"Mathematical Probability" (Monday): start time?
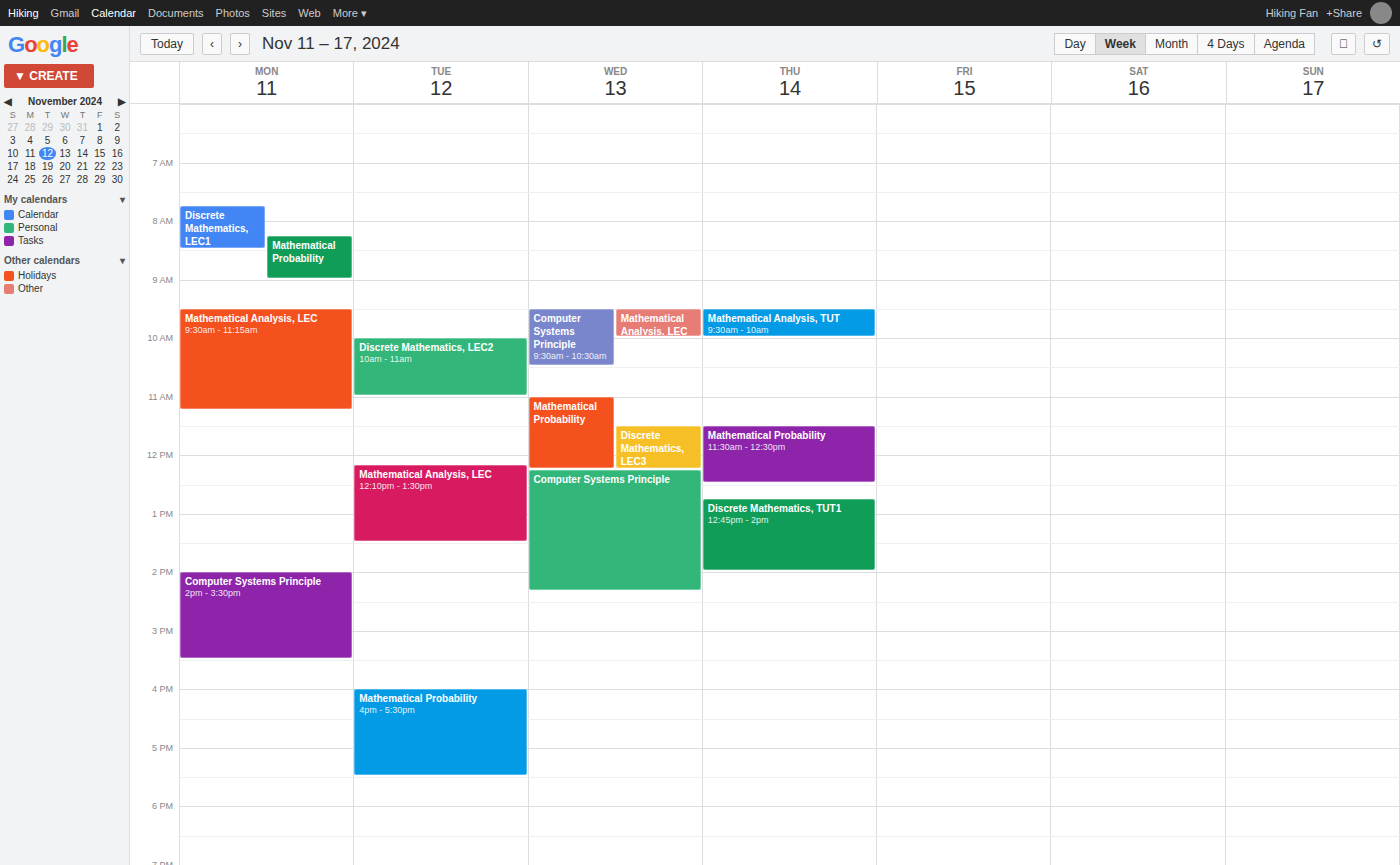
8:15 AM